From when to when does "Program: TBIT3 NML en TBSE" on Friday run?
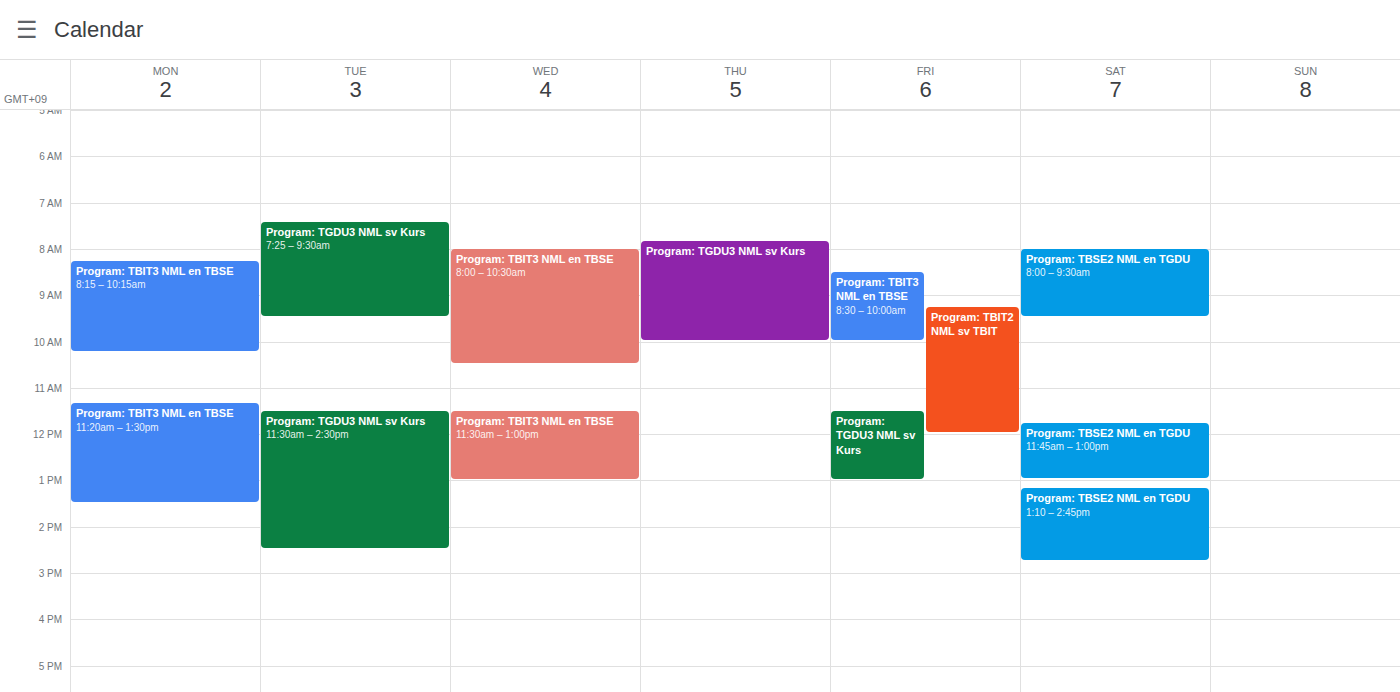
8:30 AM to 10:00 AM